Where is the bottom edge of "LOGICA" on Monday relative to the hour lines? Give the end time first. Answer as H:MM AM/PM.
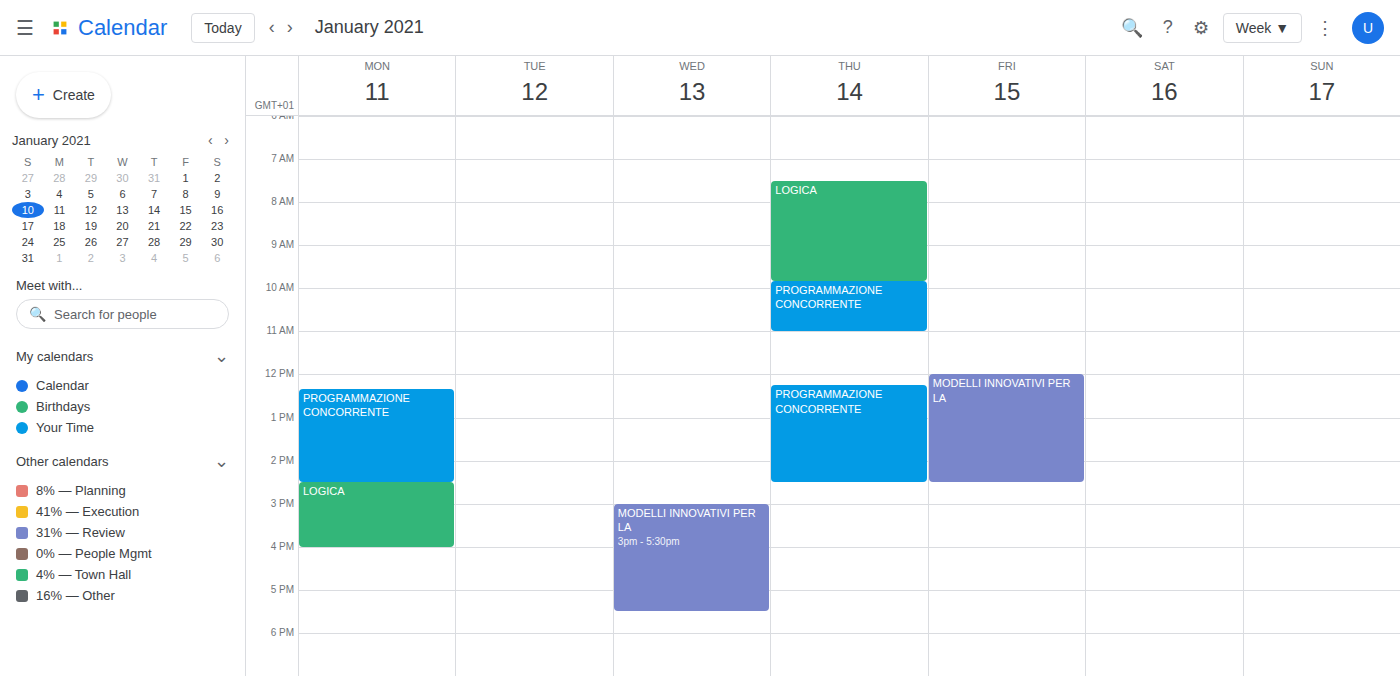
4:00 PM -- exactly on the 4 PM line.